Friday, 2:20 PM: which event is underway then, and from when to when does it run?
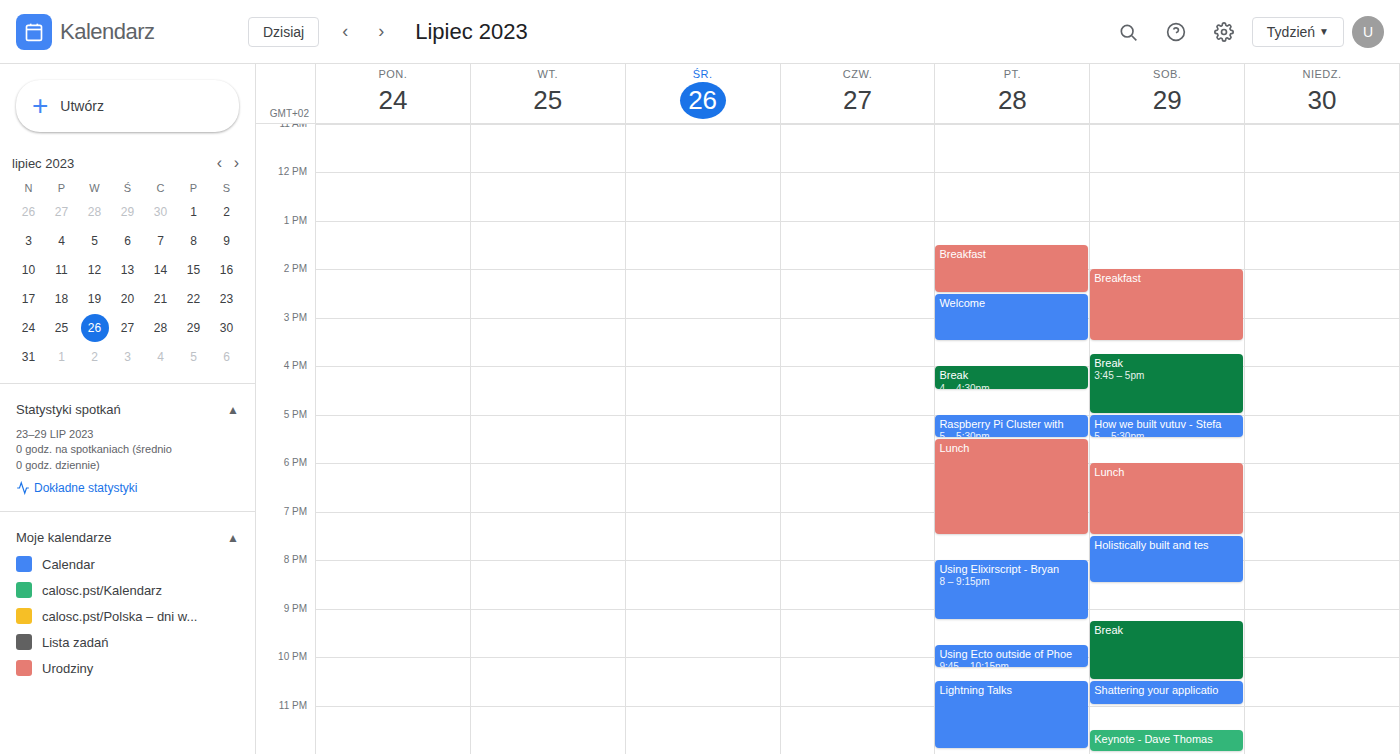
"Breakfast", 1:30 PM to 2:30 PM